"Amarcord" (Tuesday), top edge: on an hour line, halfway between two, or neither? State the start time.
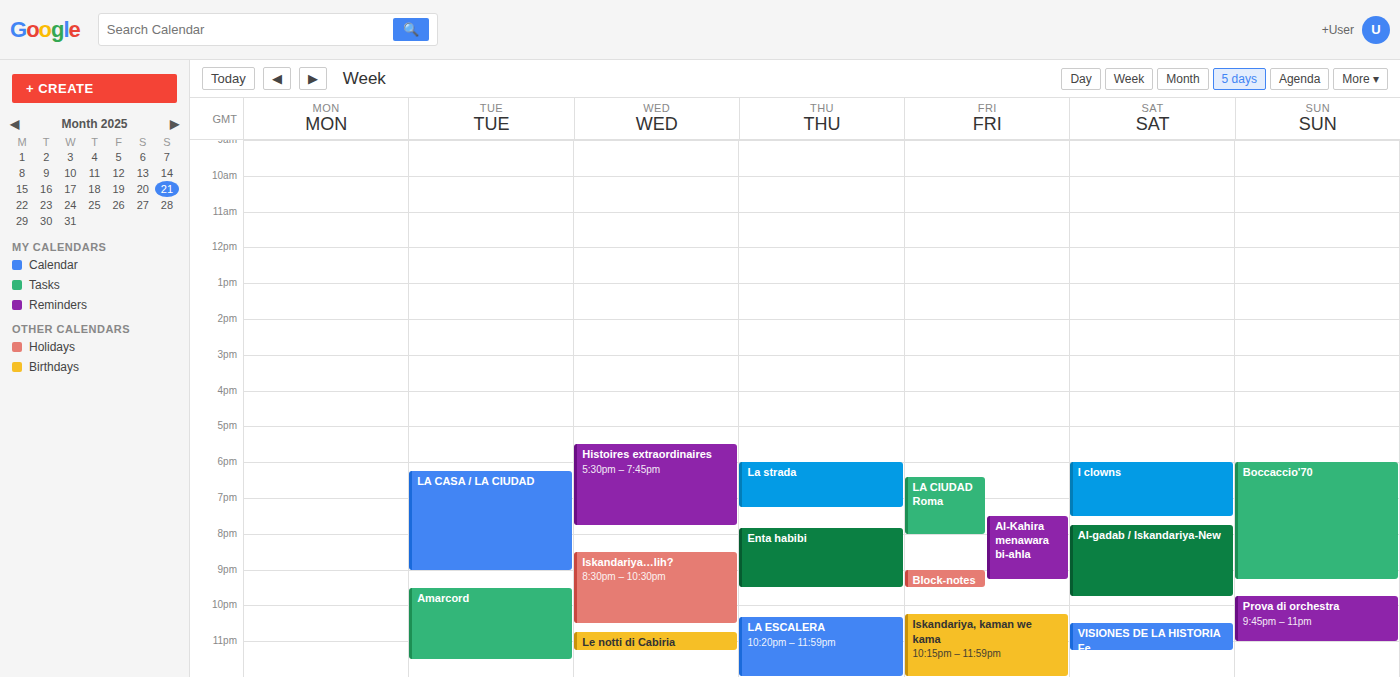
9:30 PM -- halfway between the 9 PM and 10 PM lines.